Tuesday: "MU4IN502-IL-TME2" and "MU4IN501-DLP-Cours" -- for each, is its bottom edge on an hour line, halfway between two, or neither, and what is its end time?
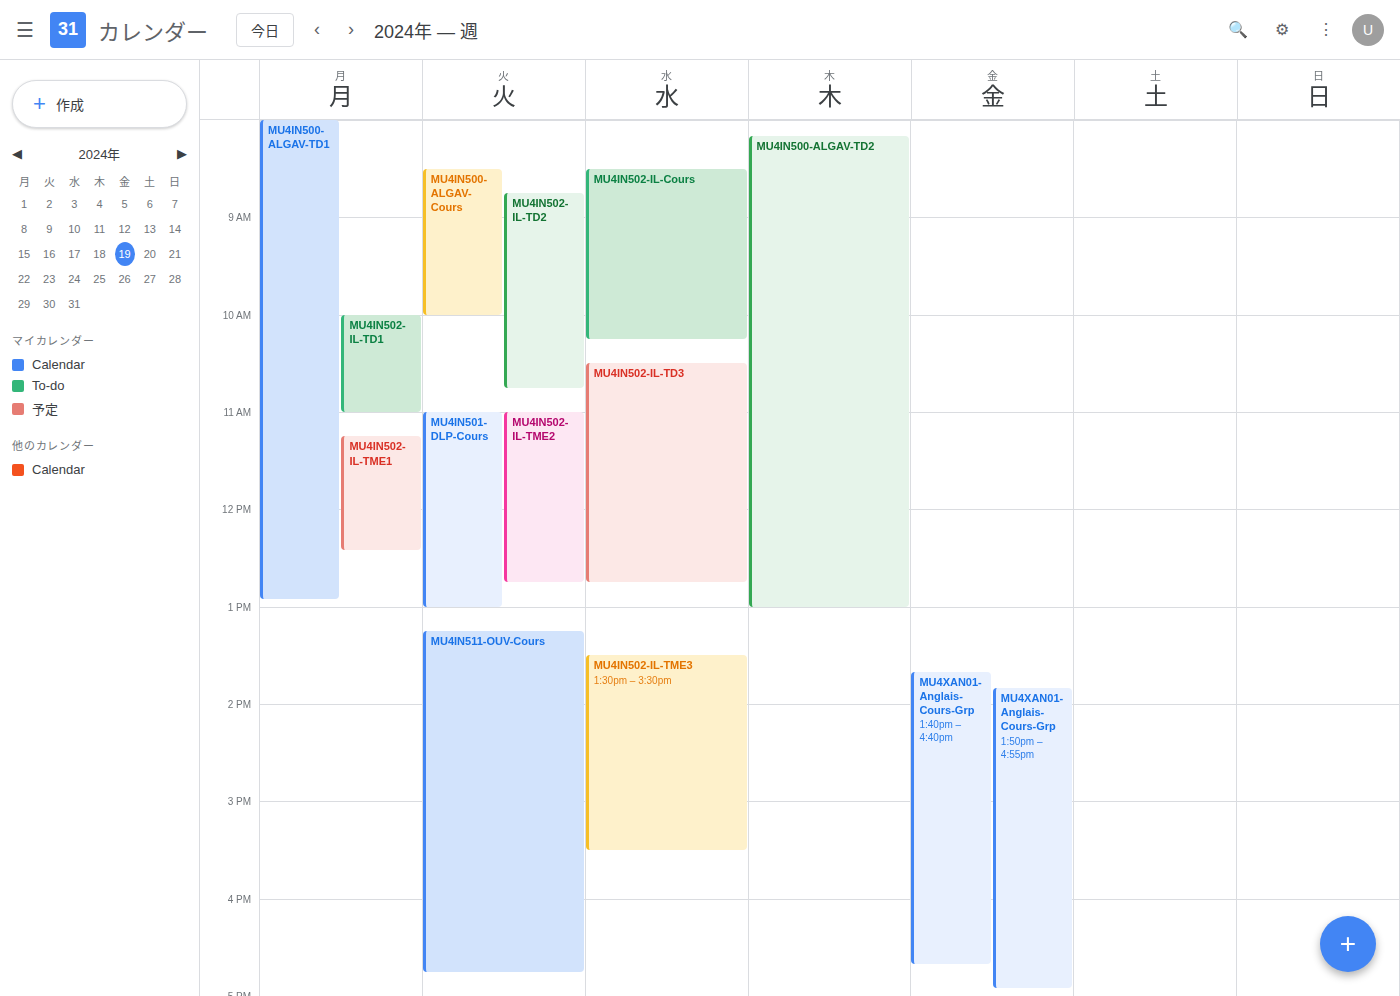
"MU4IN502-IL-TME2": 12:45, neither: three quarters of the way from the 12:00 line to the 13:00 line. "MU4IN501-DLP-Cours": 13:00, exactly on the 13:00 line.